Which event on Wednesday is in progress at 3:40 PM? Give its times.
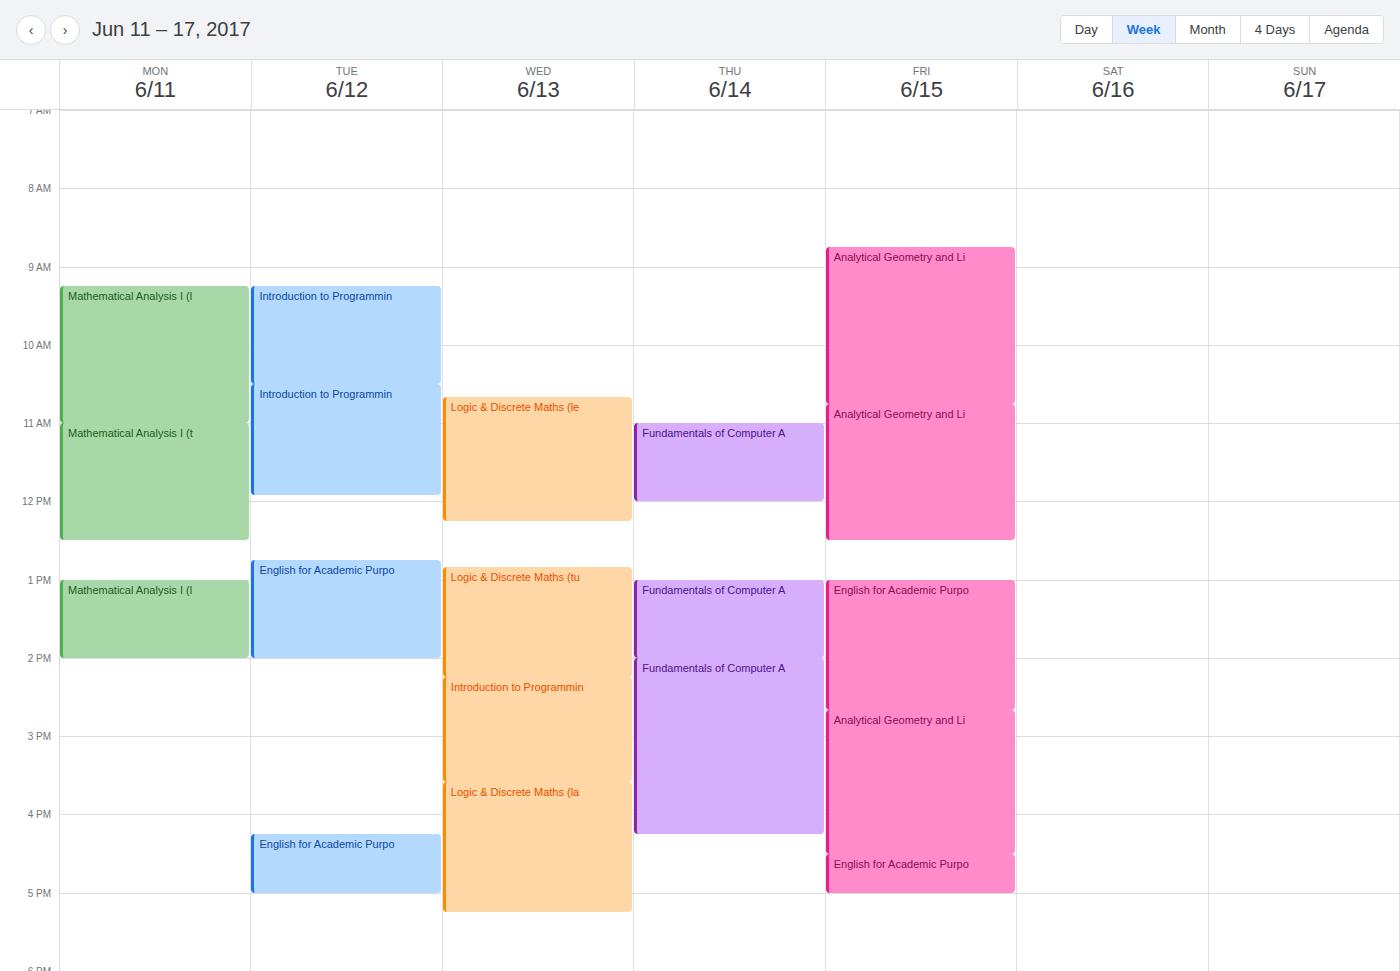
"Logic & Discrete Maths (la", 3:35 PM to 5:15 PM